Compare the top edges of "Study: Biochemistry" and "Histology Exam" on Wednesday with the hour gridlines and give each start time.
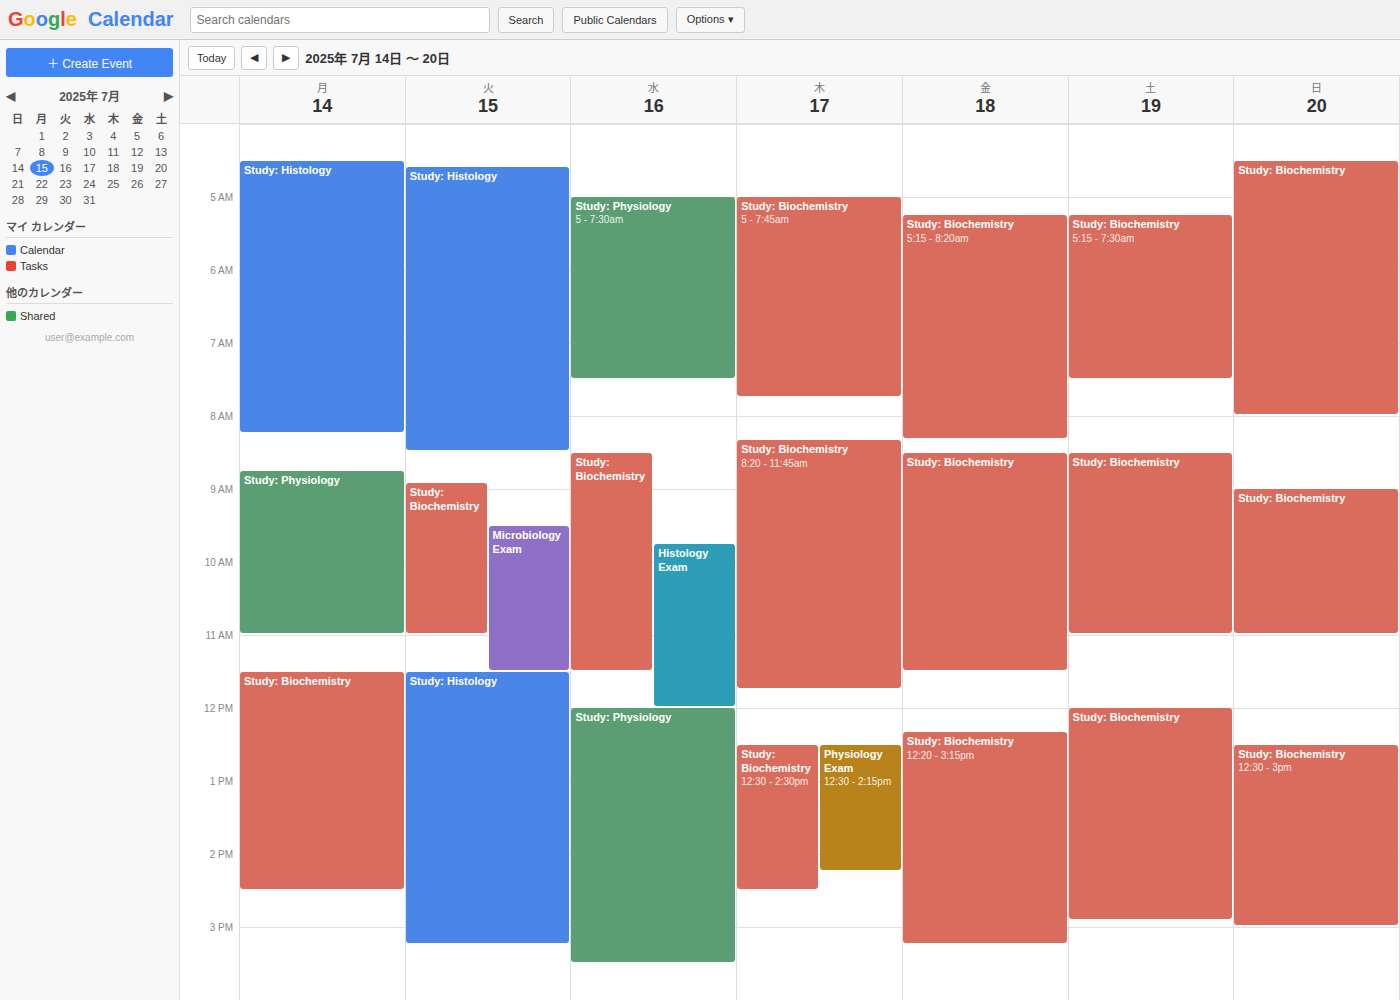
"Study: Biochemistry": 08:30, halfway between the 08:00 and 09:00 lines. "Histology Exam": 09:45, neither: three quarters of the way from the 09:00 line to the 10:00 line.